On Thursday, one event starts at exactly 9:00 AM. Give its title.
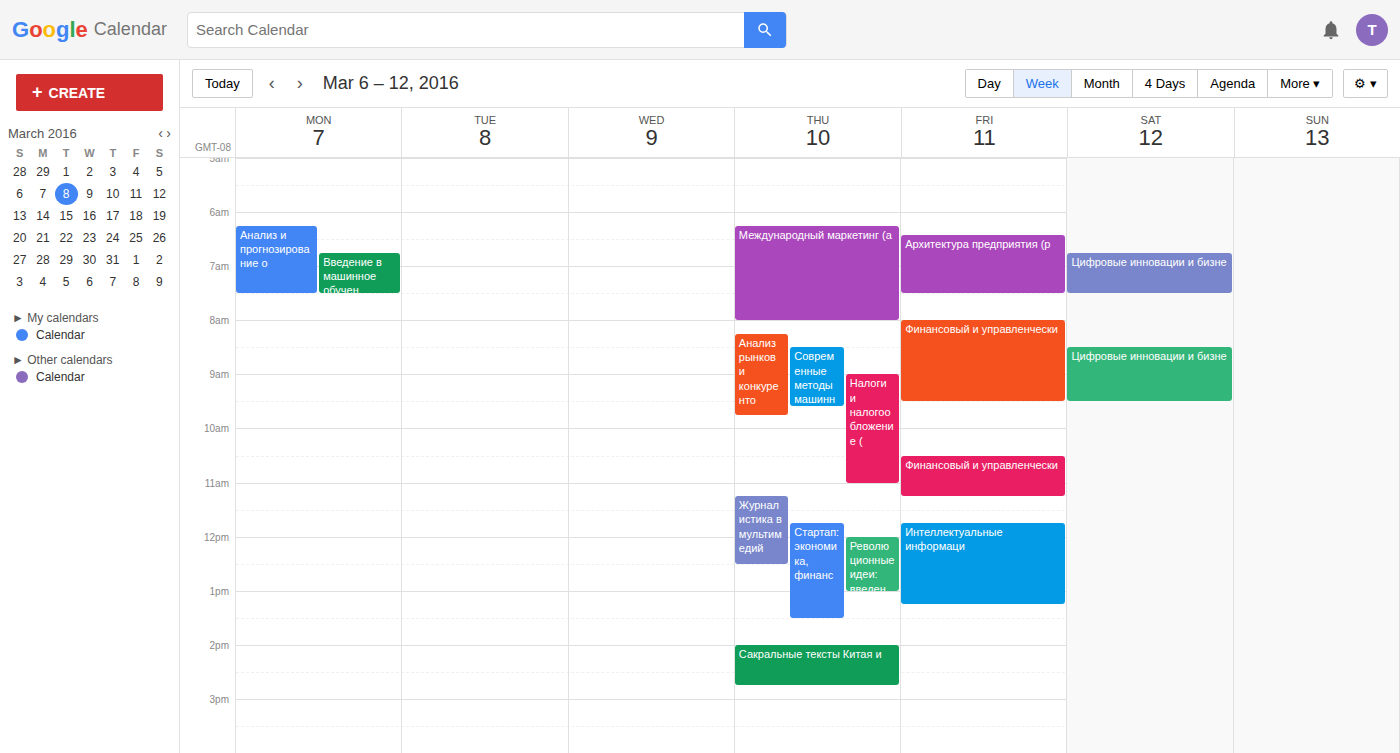
"Налоги и налогообложение ("